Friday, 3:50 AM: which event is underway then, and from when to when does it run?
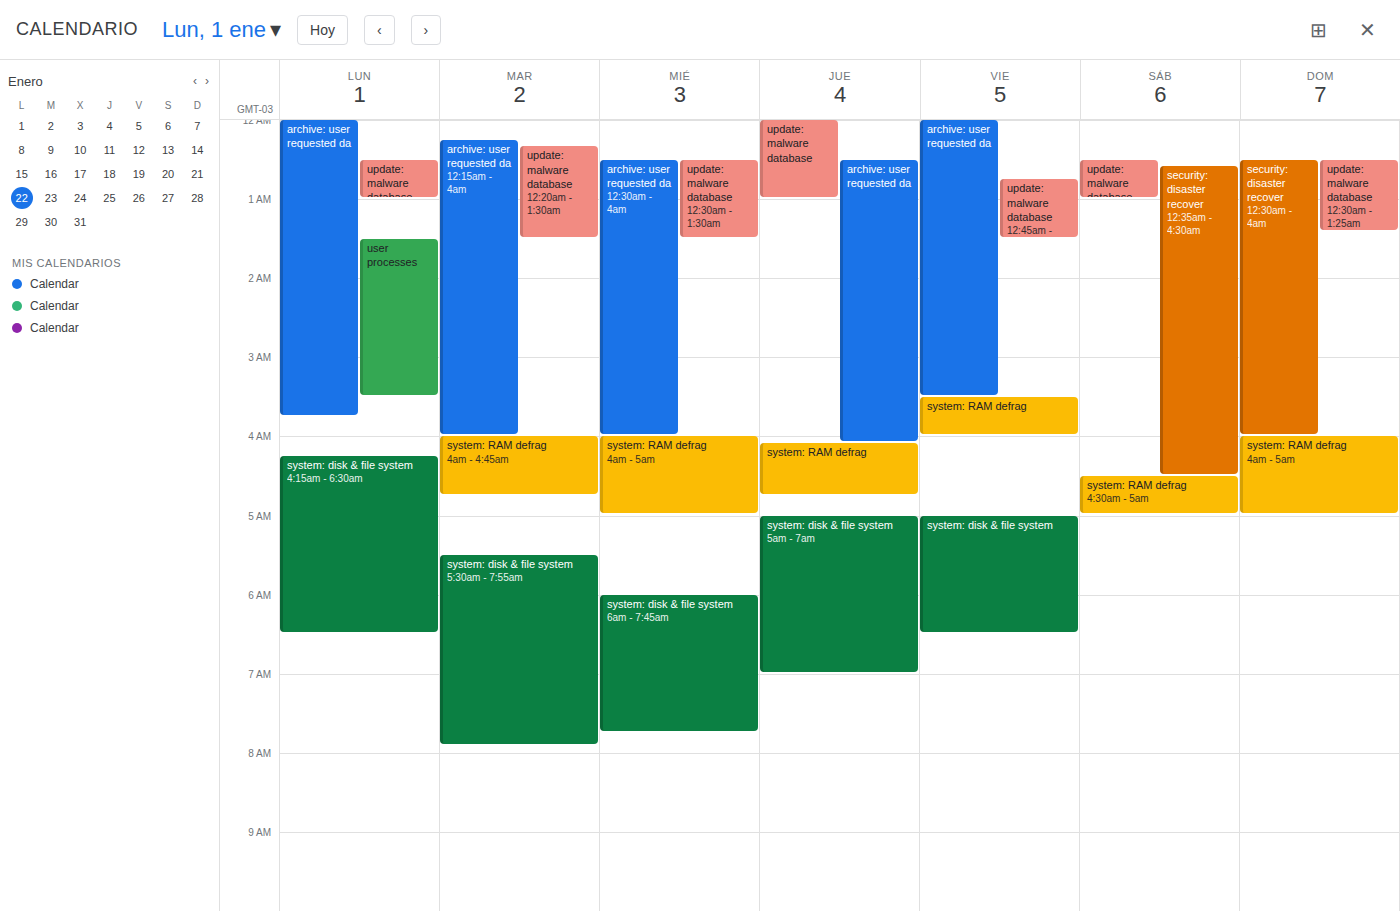
"system: RAM defrag", 3:30 AM to 4:00 AM